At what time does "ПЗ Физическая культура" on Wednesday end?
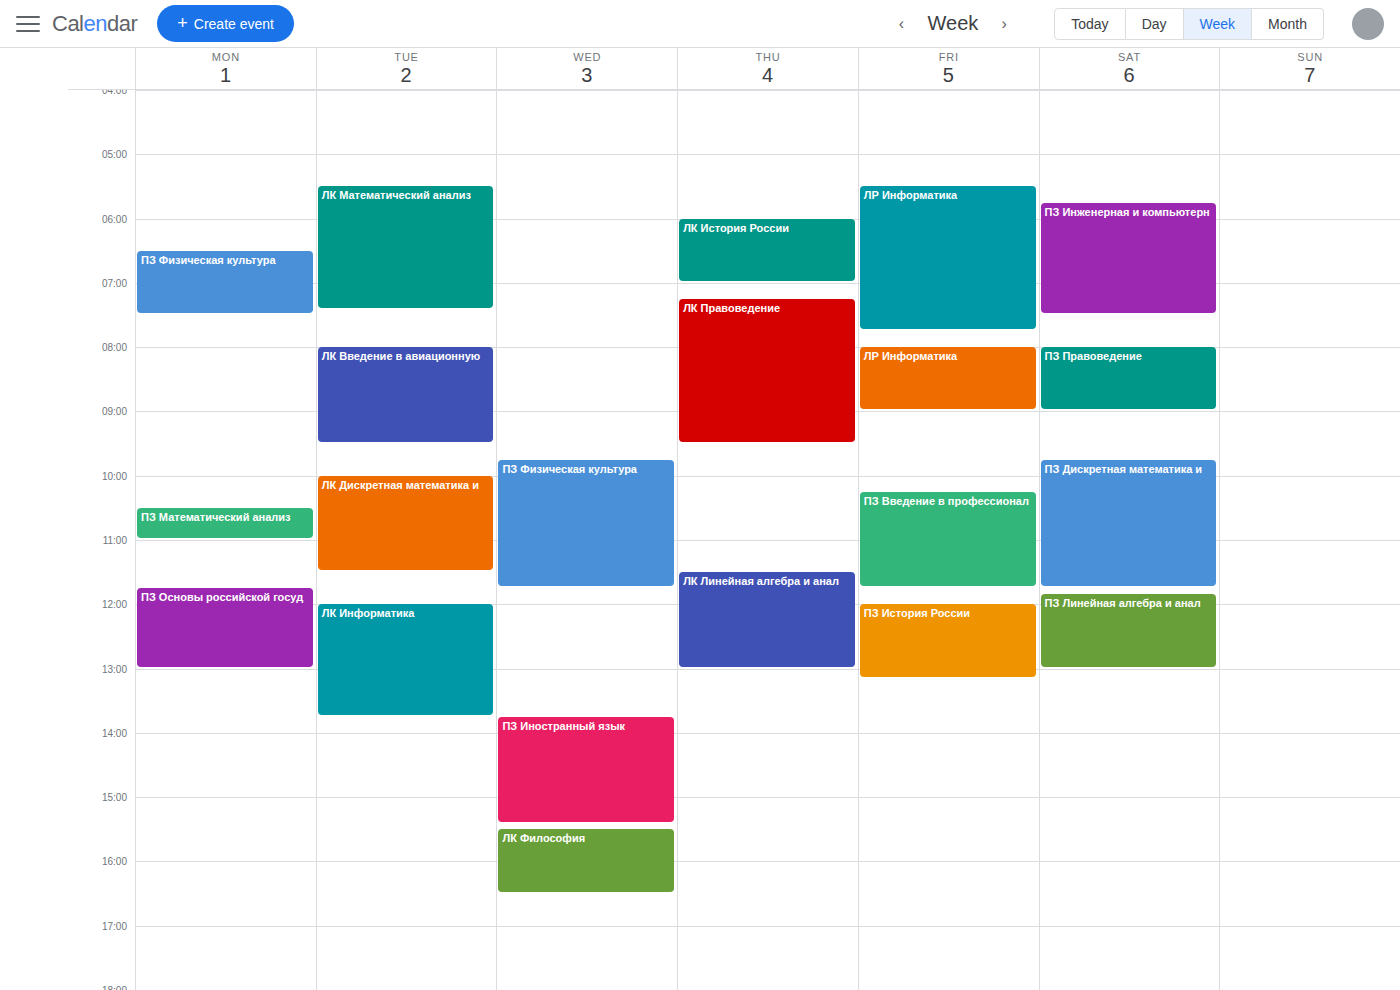
11:45 AM